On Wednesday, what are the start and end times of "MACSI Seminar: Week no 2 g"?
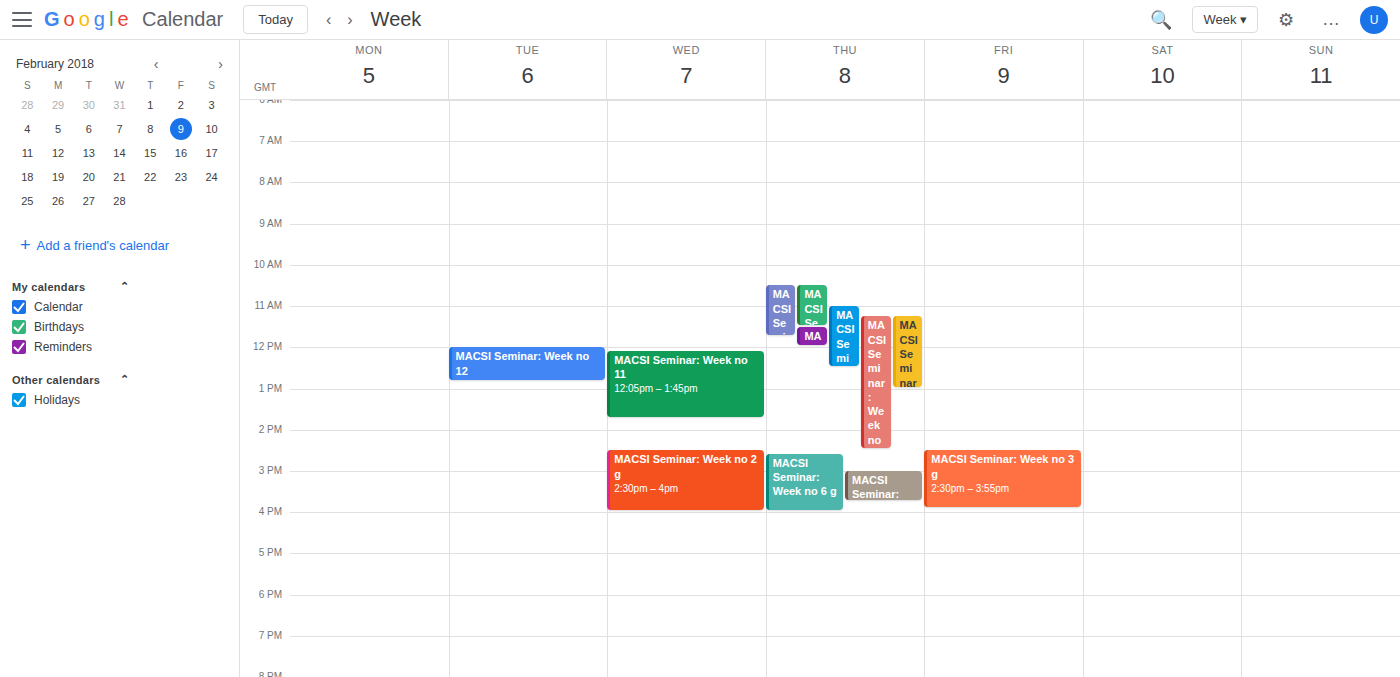
2:30 PM to 4:00 PM